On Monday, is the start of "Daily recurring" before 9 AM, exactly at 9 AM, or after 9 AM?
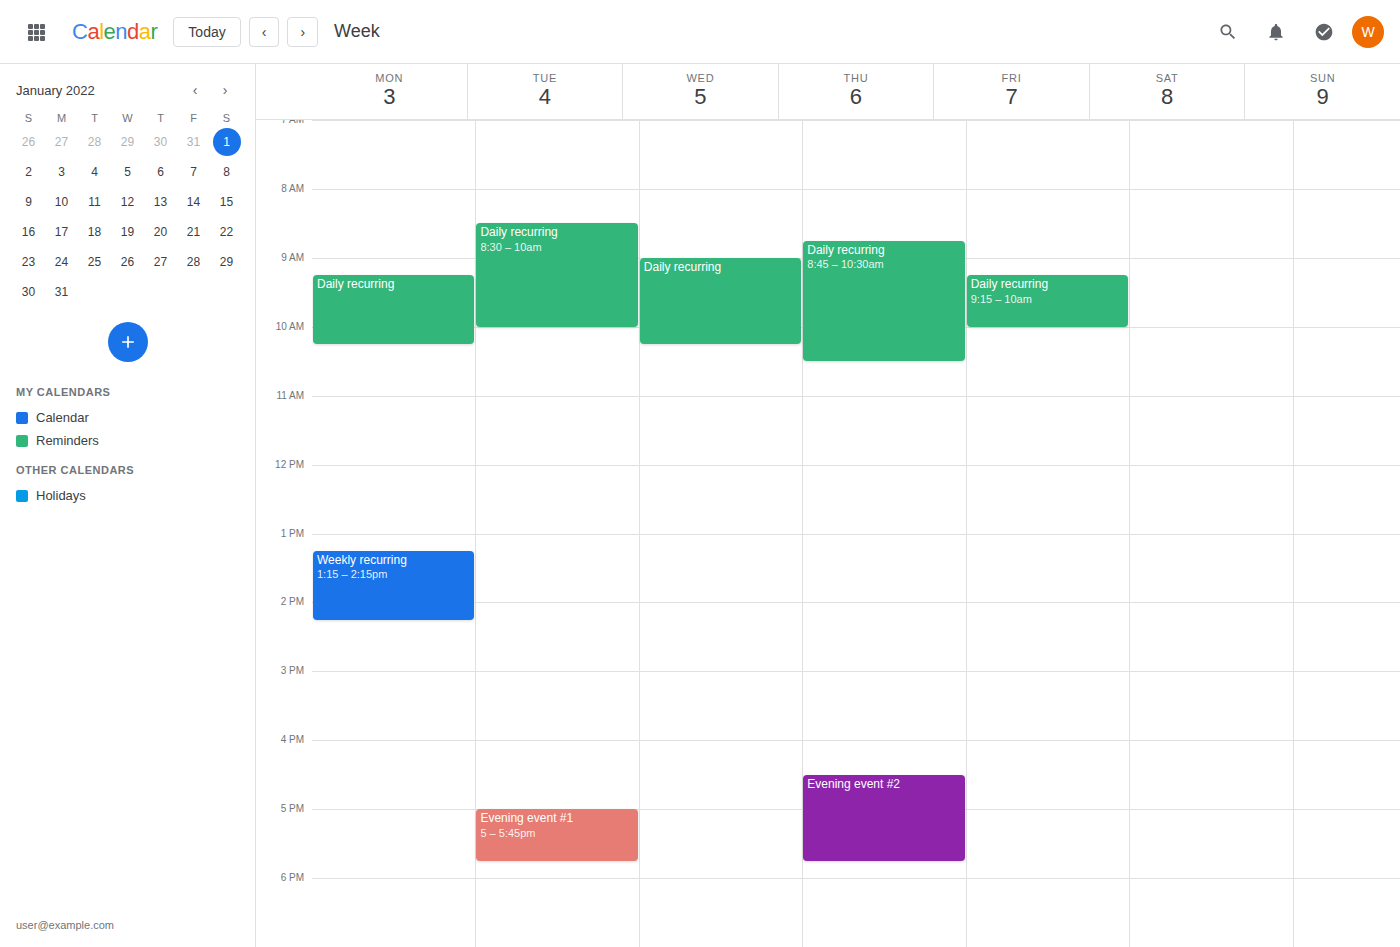
9:15 AM -- after 9 AM, 15 minutes below the 9 AM line.